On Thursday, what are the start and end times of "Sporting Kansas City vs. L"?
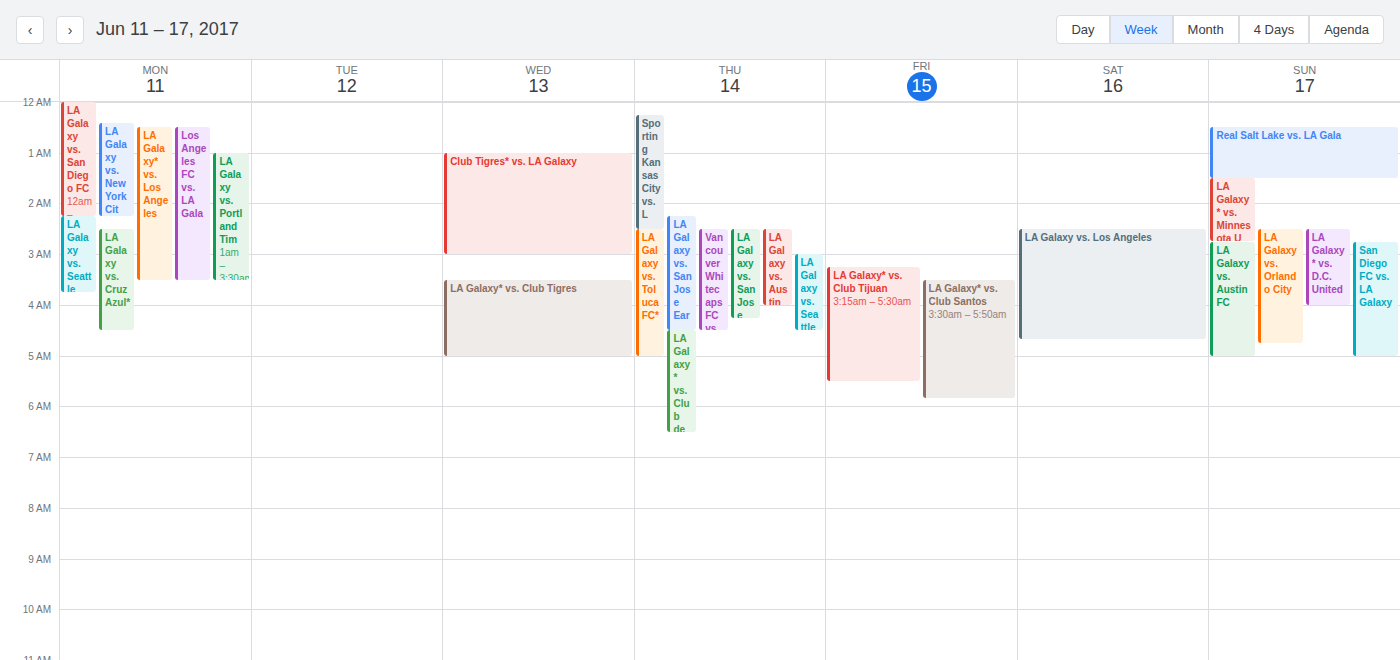
12:15 AM to 2:30 AM